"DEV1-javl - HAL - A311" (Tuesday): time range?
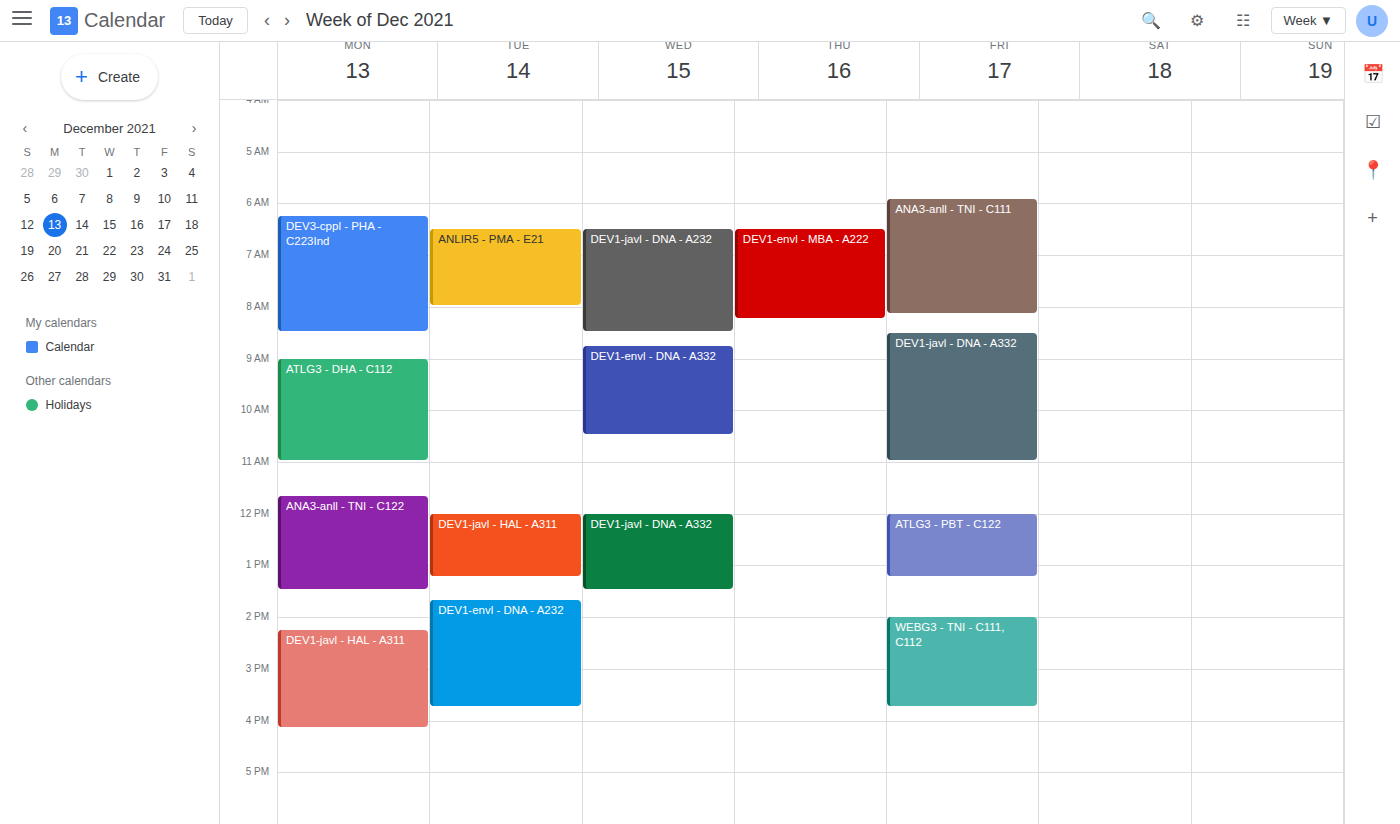
12:00 to 13:15